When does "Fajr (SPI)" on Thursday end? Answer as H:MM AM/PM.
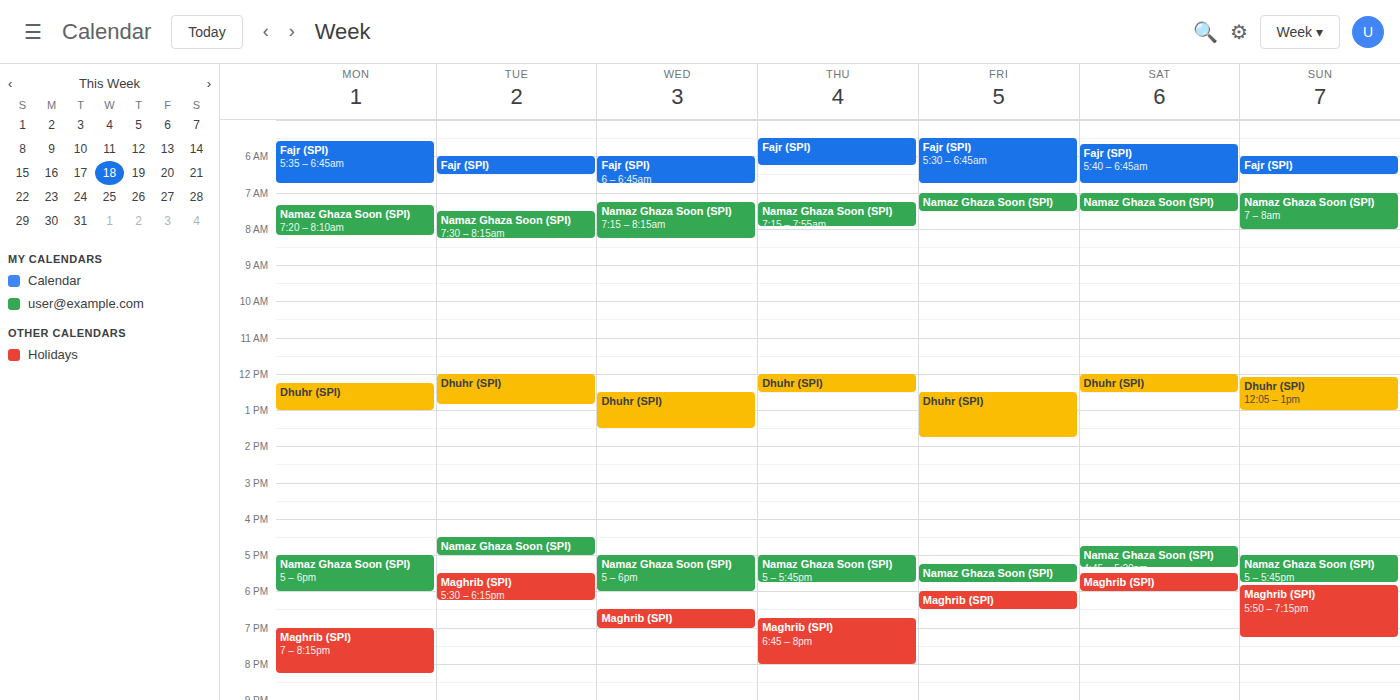
6:15 AM